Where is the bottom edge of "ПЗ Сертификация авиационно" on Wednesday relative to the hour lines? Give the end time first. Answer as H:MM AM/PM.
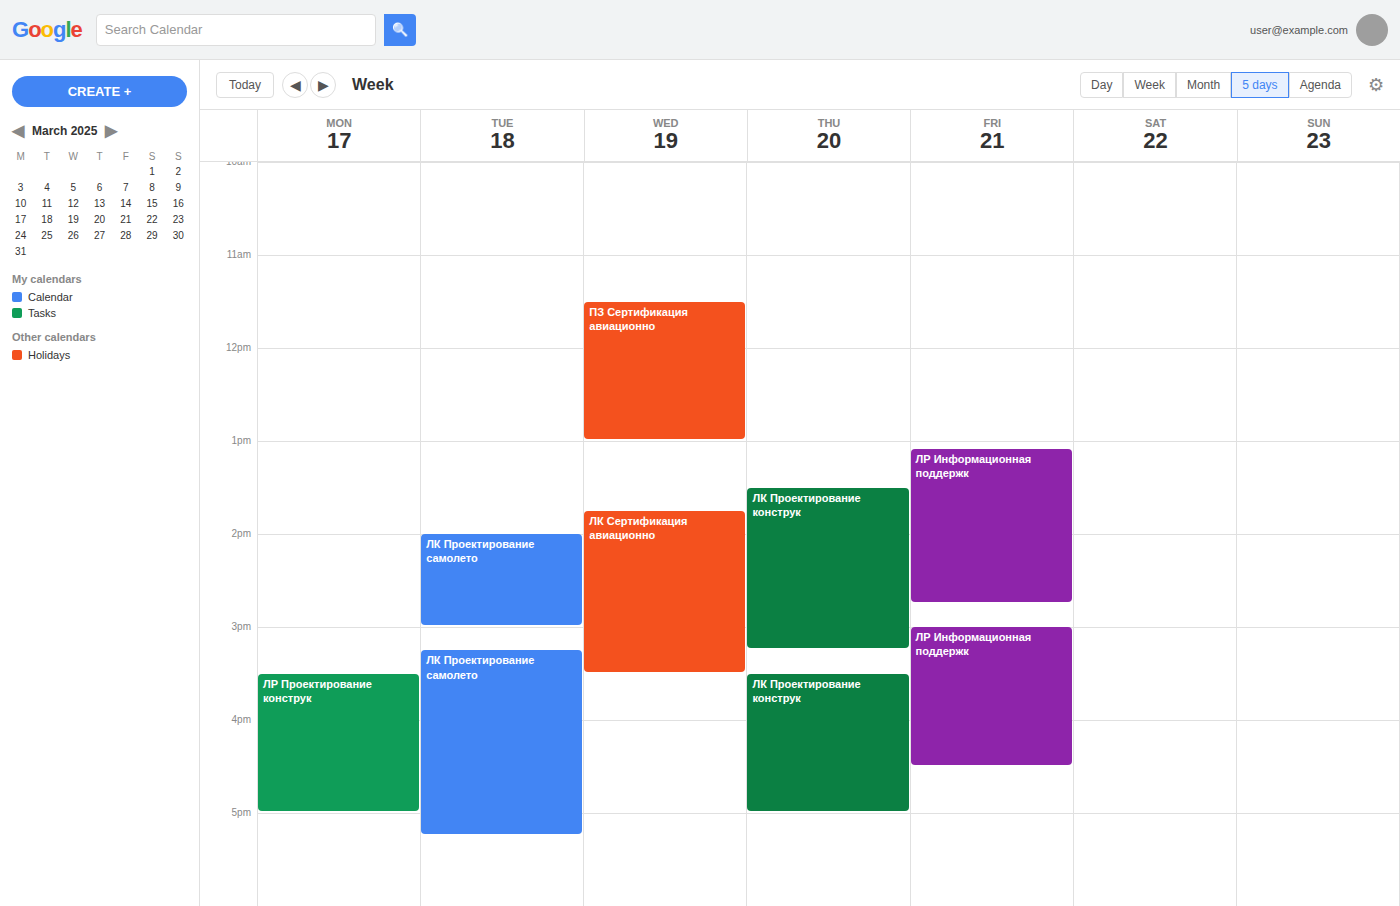
1:00 PM -- exactly on the 1 PM line.